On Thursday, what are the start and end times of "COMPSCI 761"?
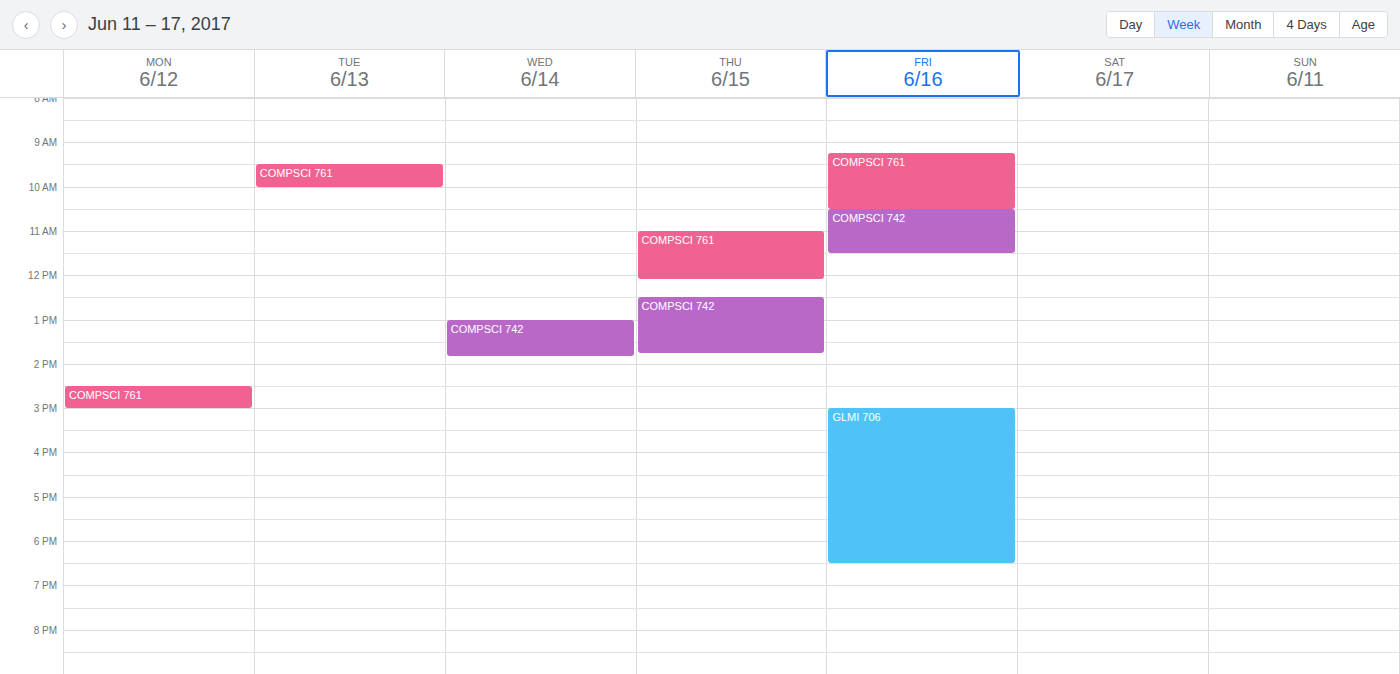
11:00 to 12:05